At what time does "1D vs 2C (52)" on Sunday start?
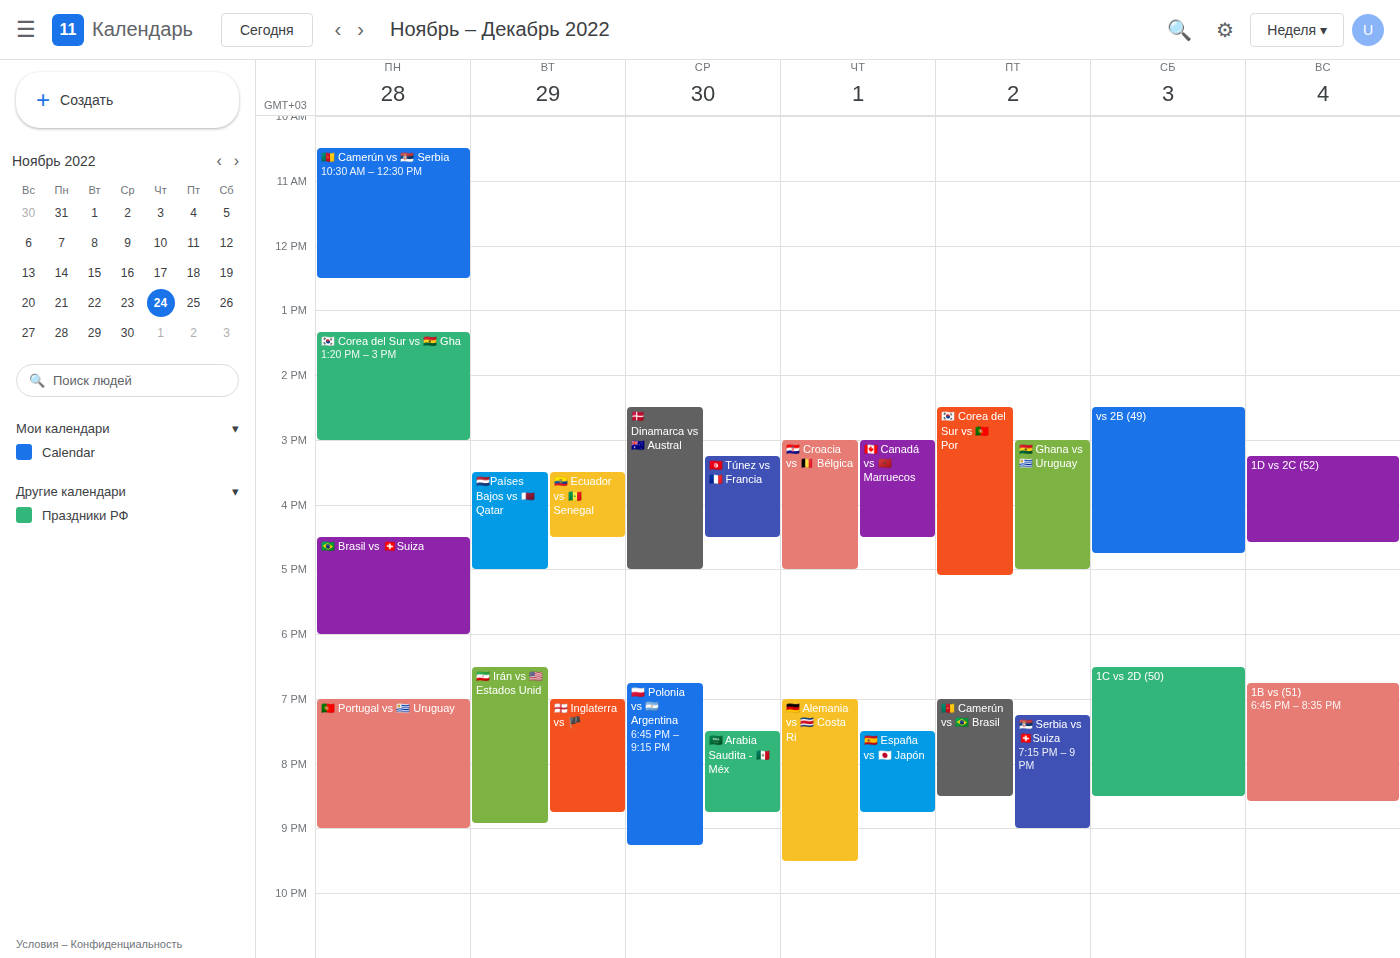
3:15 PM